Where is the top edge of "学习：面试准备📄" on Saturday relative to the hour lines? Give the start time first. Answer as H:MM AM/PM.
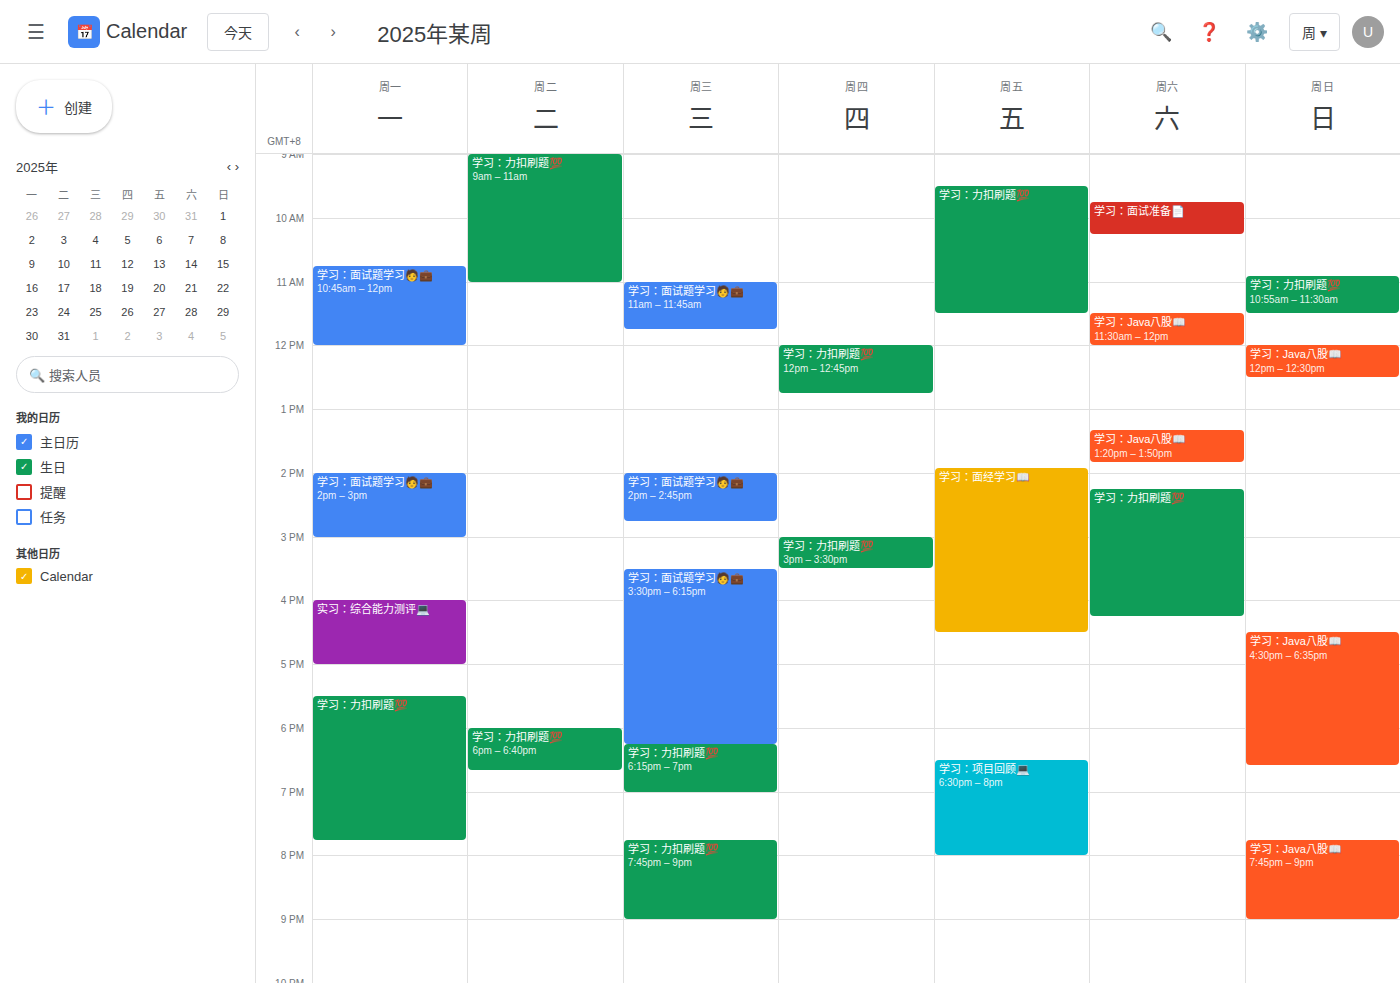
9:45 AM -- neither: three quarters of the way from the 9 AM line to the 10 AM line.